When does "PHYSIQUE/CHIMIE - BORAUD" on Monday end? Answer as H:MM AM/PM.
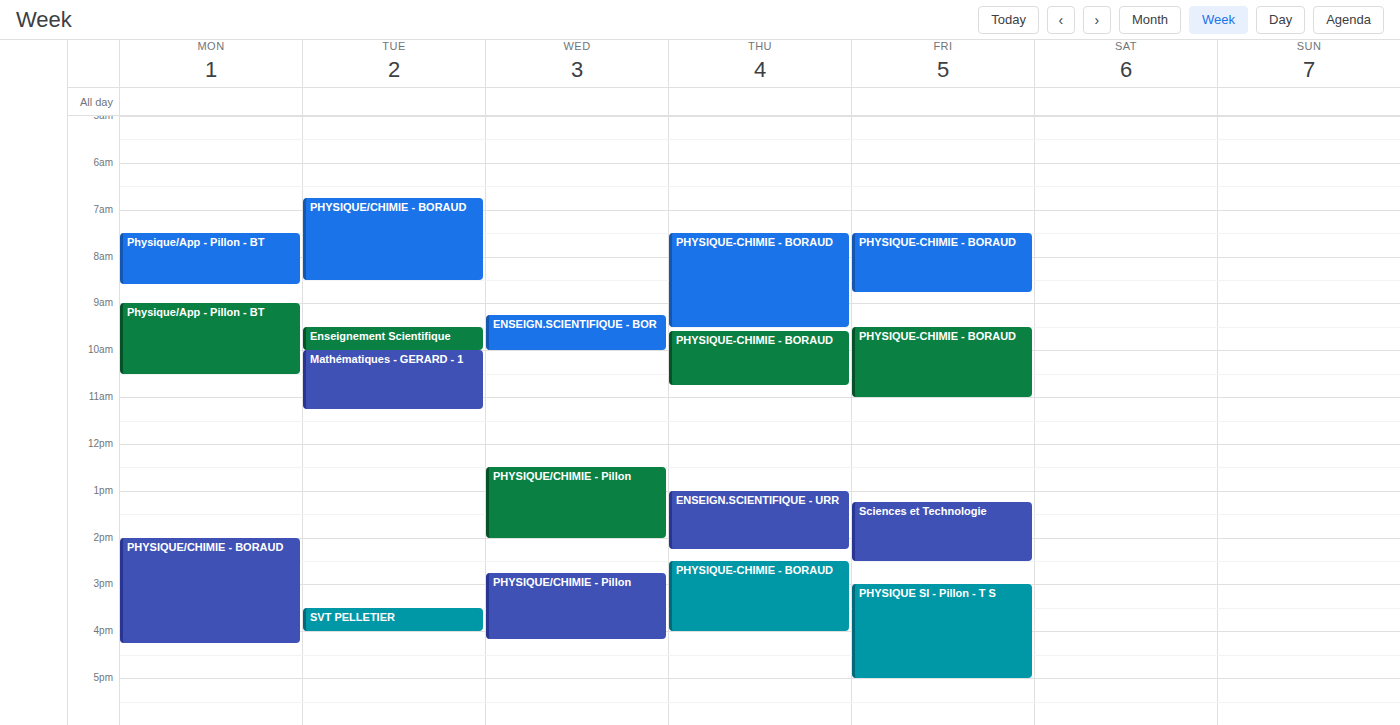
4:15 PM